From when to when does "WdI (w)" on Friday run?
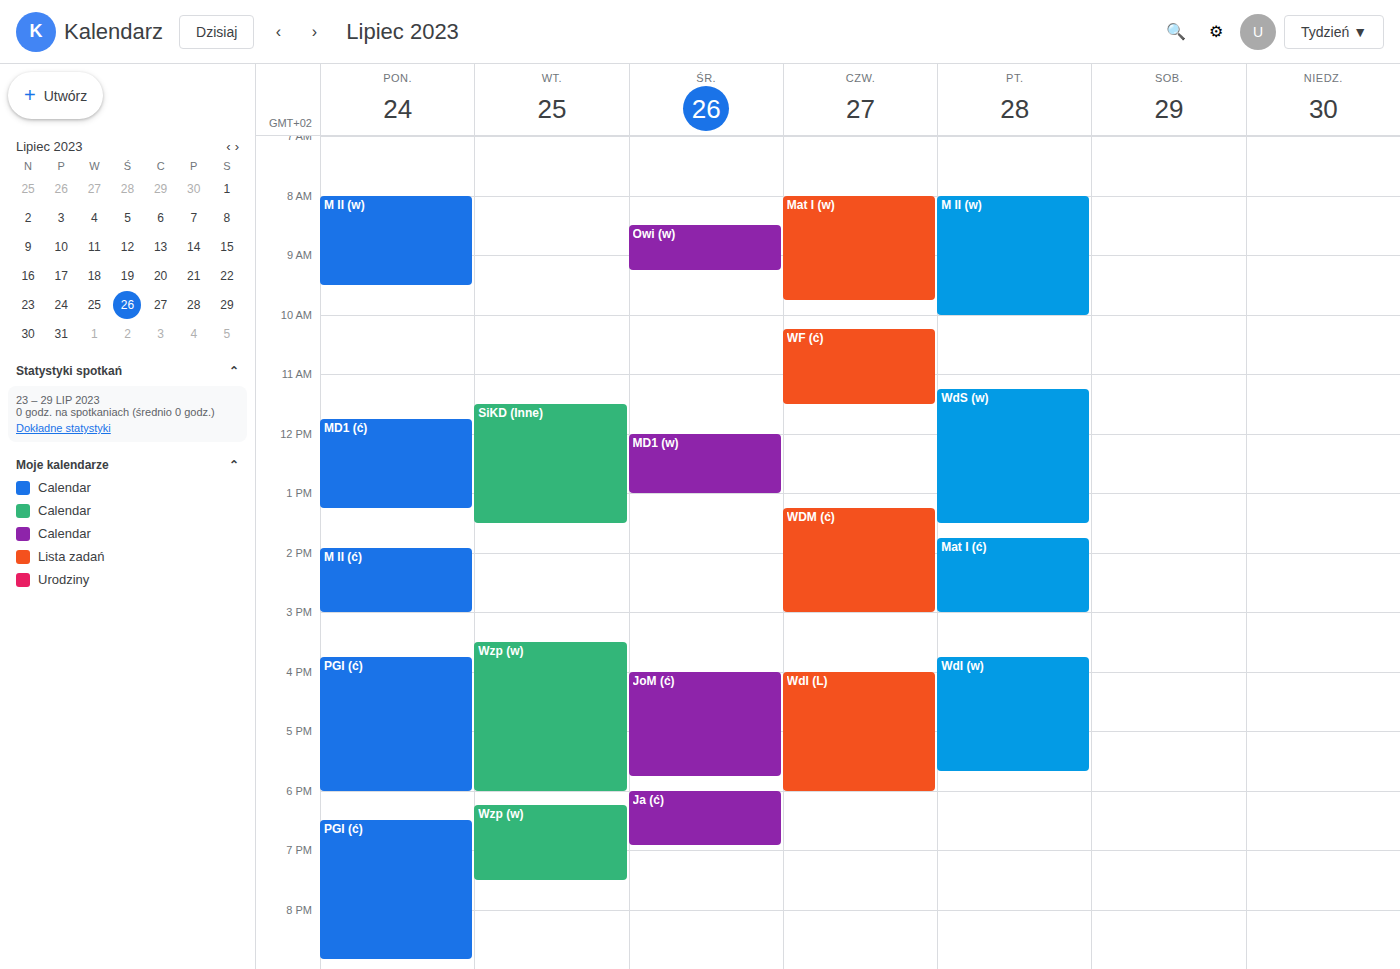
3:45 PM to 5:40 PM